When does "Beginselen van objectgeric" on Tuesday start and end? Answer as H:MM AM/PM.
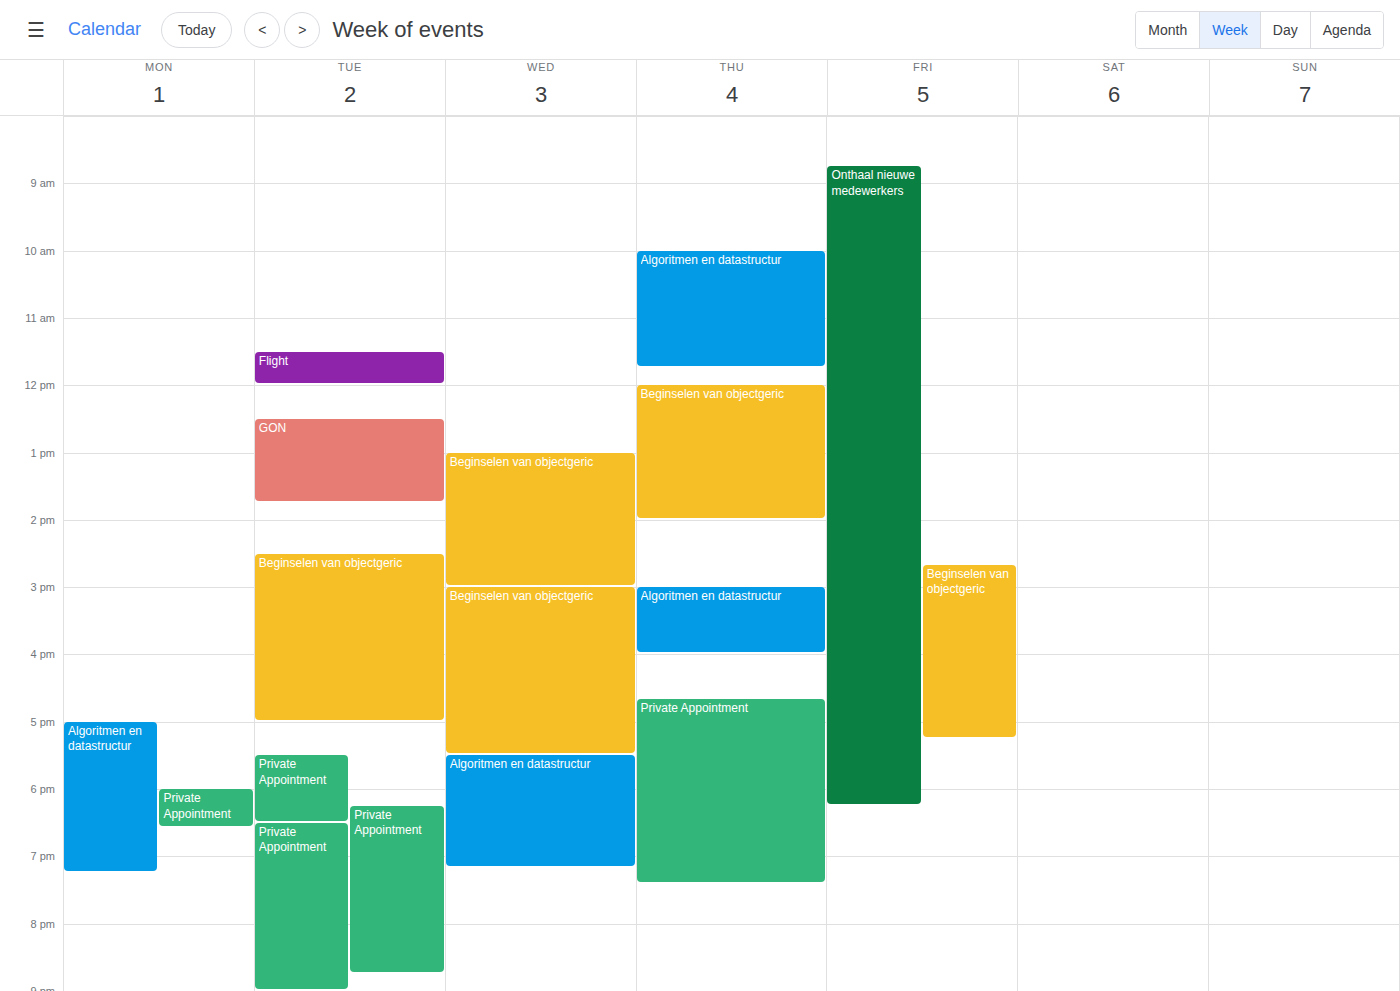
2:30 PM to 5:00 PM